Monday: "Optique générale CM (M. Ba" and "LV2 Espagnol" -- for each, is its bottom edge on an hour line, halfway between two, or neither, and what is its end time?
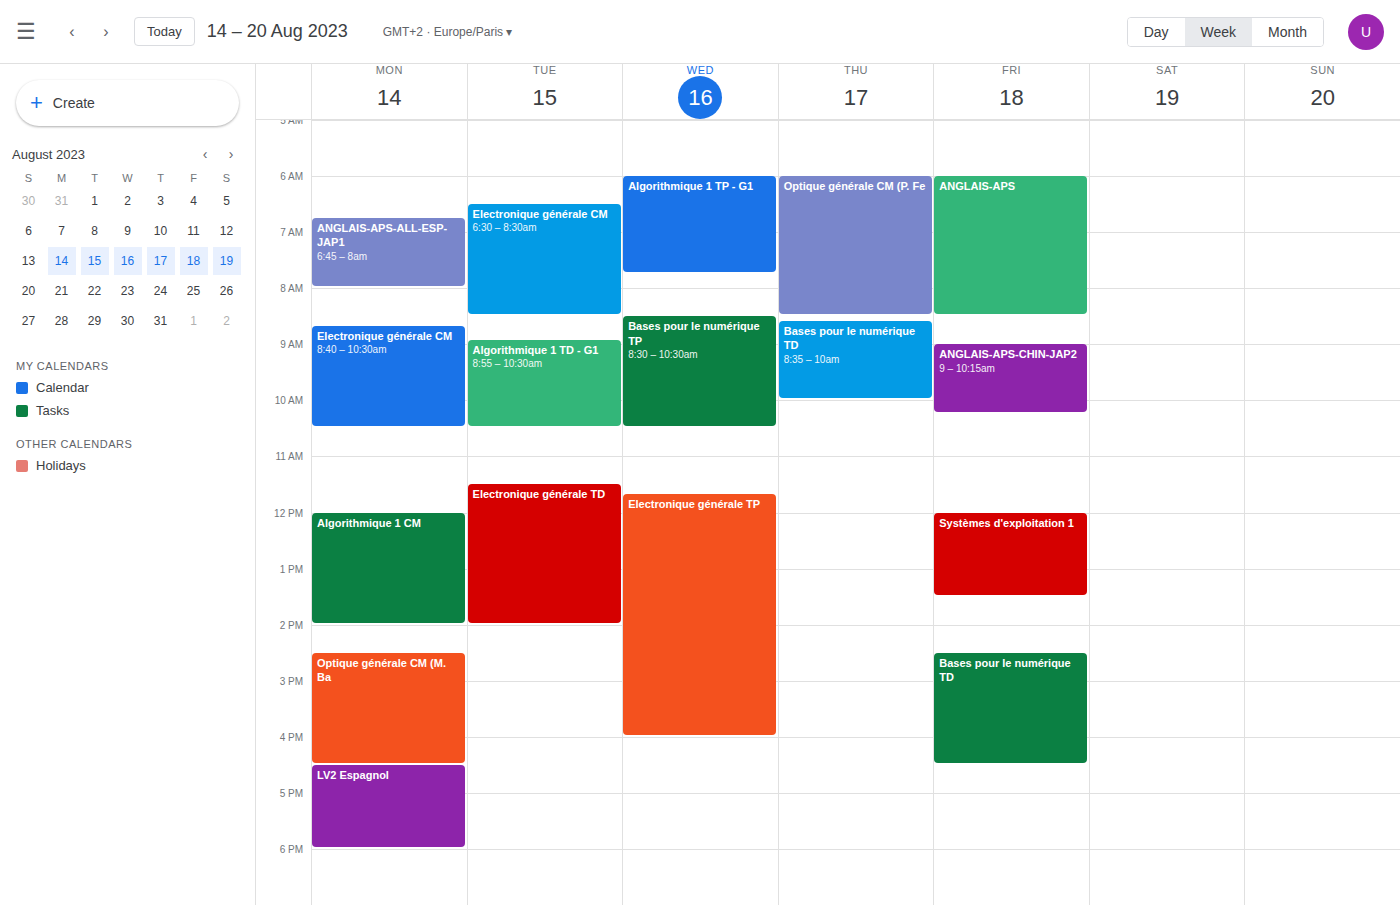
"Optique générale CM (M. Ba": 4:30 PM, halfway between the 4 PM and 5 PM lines. "LV2 Espagnol": 6:00 PM, exactly on the 6 PM line.